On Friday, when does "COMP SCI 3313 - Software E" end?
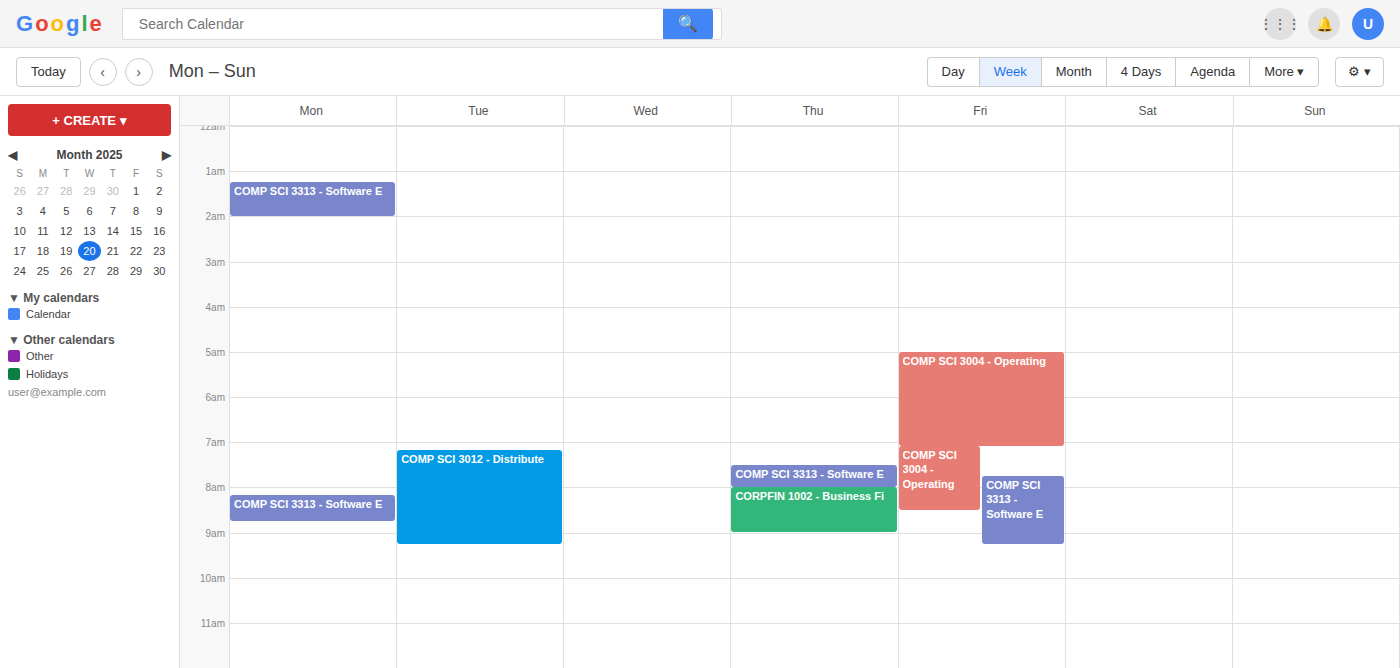
9:15 AM